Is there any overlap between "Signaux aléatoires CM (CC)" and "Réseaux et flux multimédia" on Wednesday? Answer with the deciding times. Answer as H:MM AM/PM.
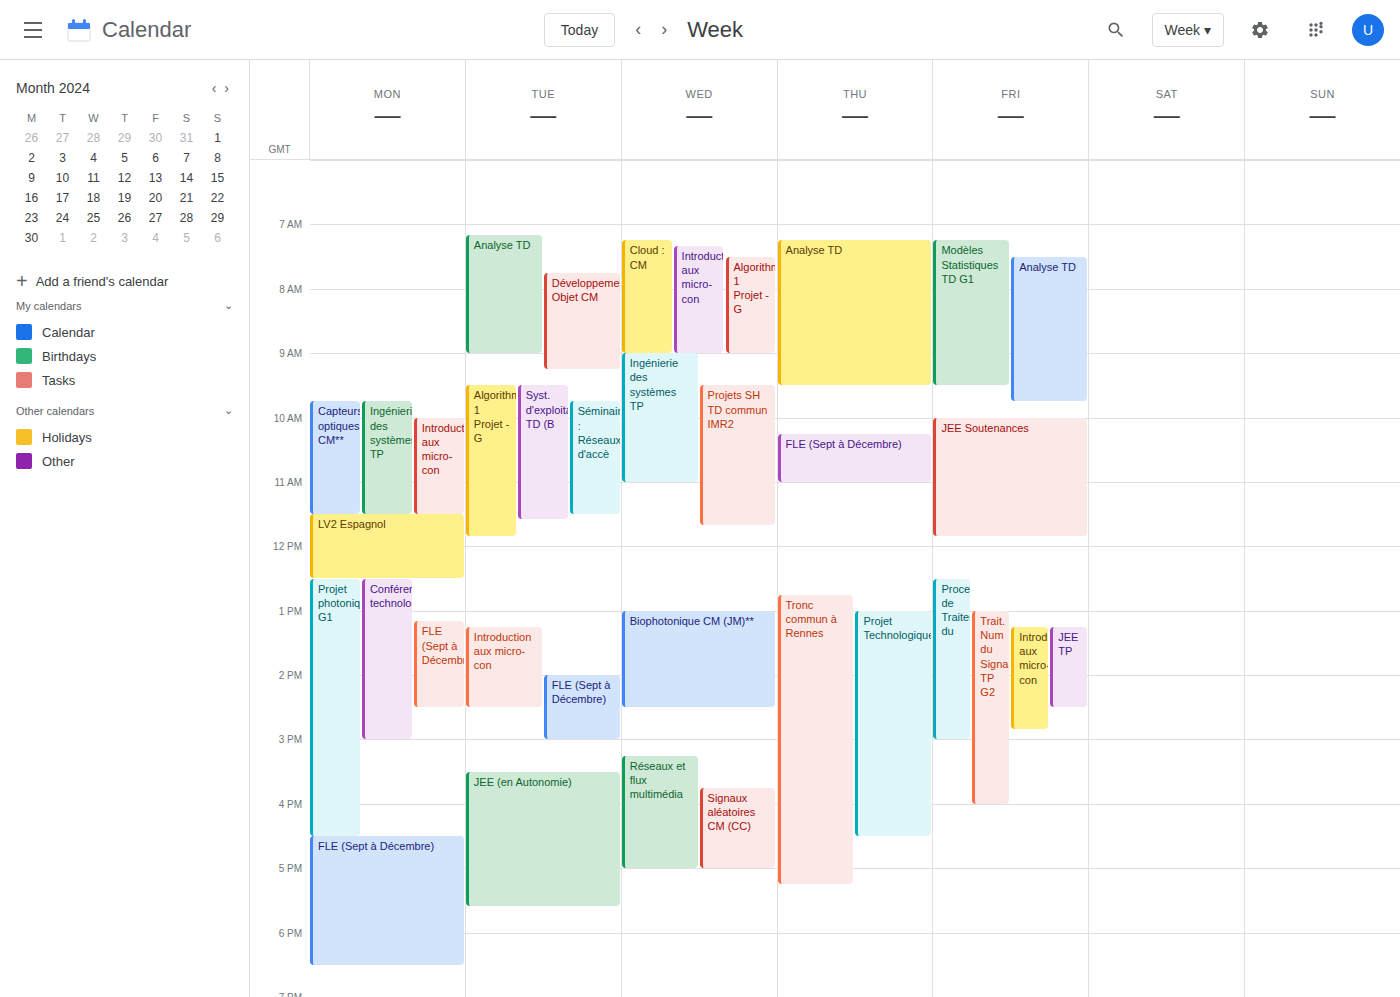
"Signaux aléatoires CM (CC)" starts at 3:45 PM, before "Réseaux et flux multimédia" ends at 5:00 PM -- they overlap.